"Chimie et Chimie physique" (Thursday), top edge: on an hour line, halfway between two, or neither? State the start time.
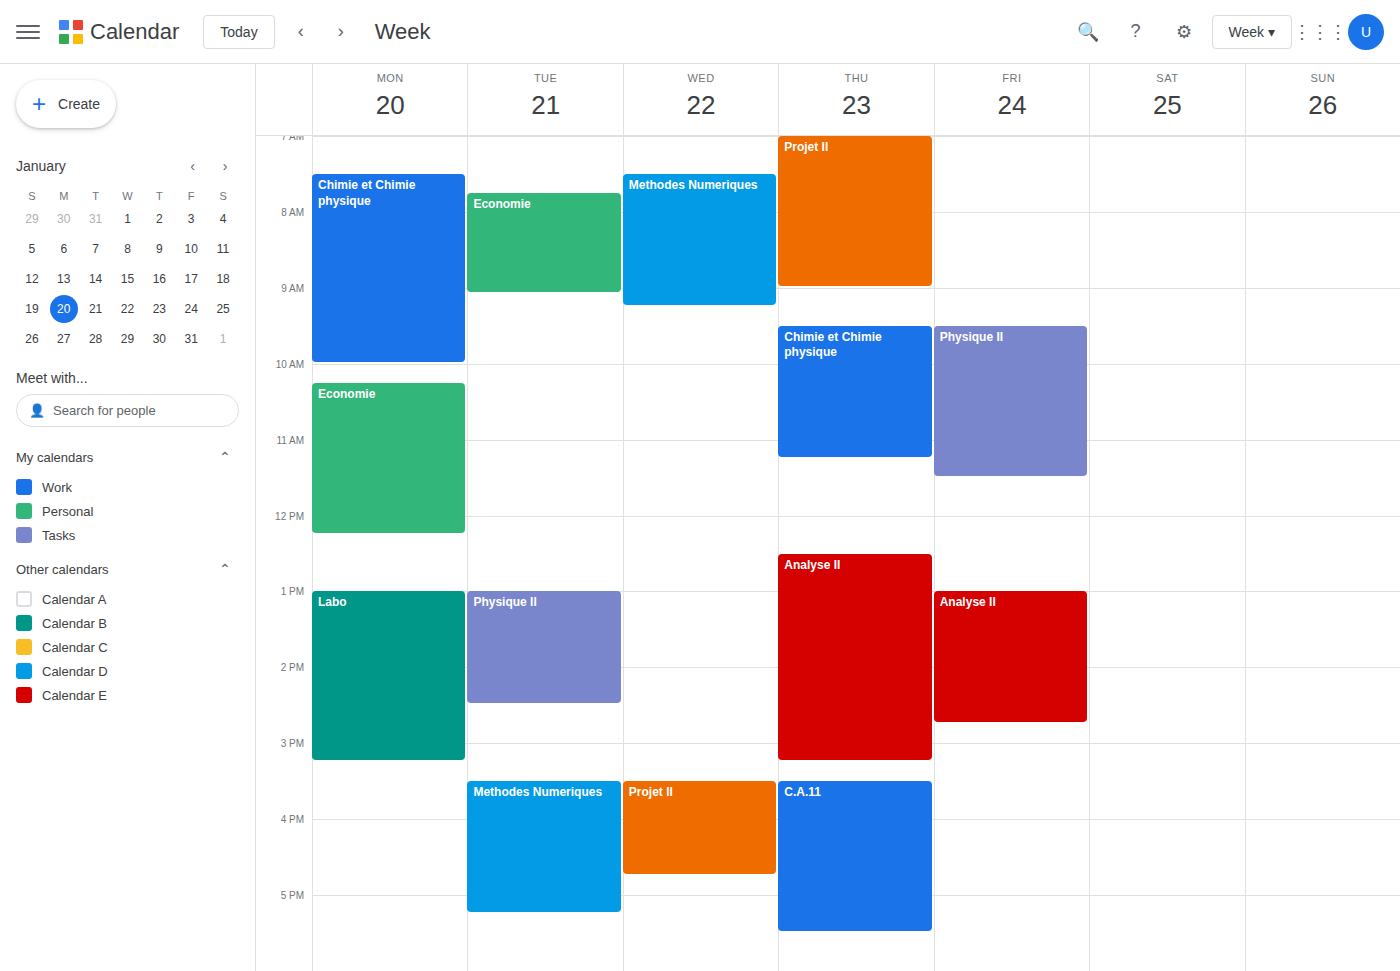
09:30 -- halfway between the 09:00 and 10:00 lines.